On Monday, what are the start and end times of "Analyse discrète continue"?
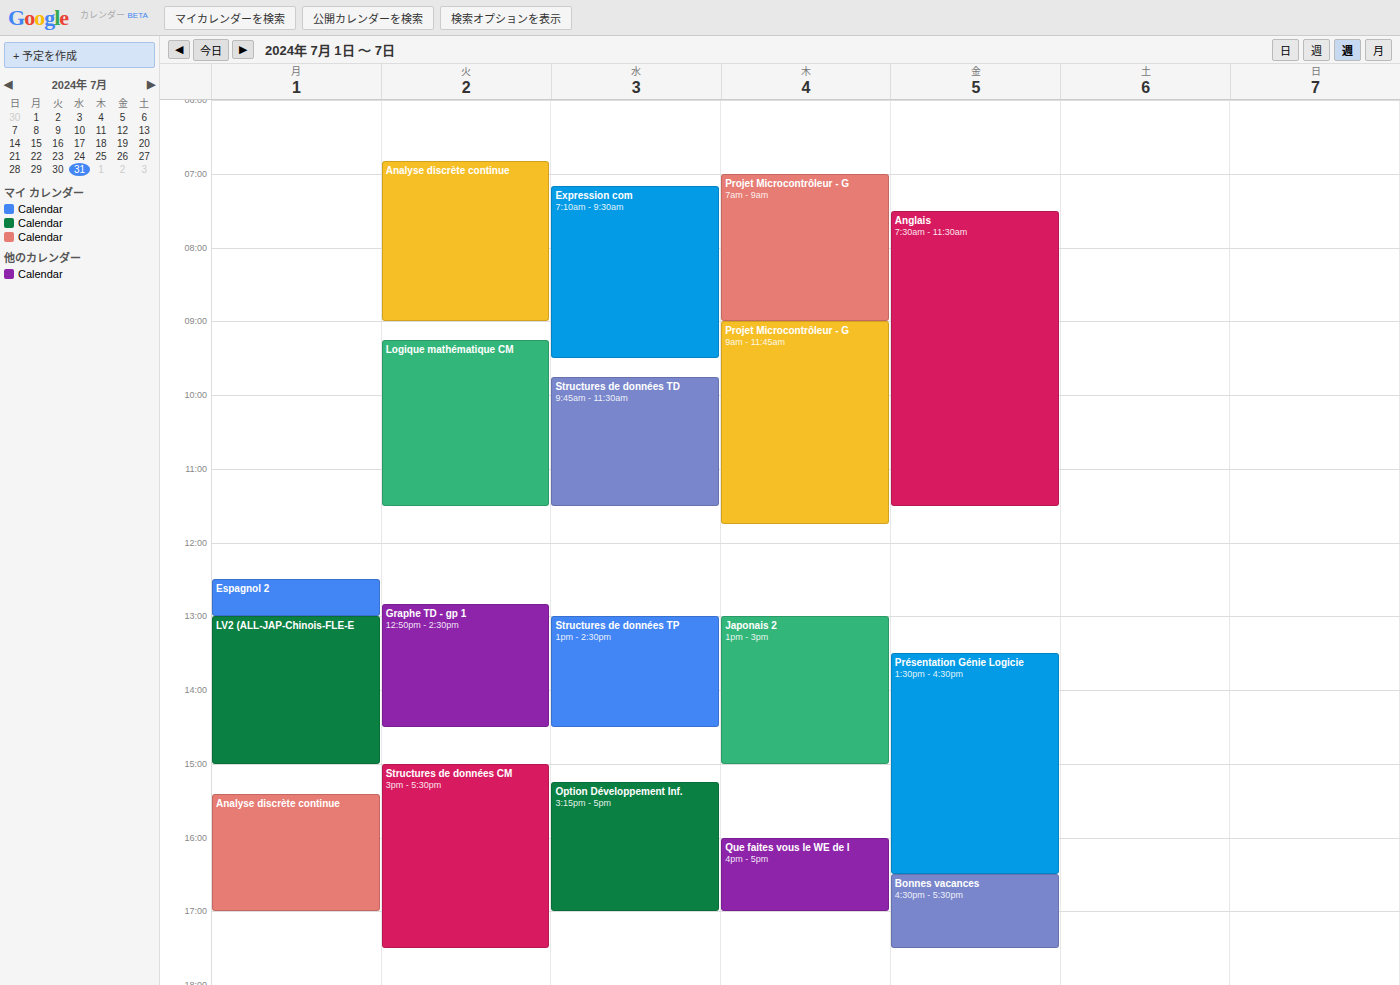
3:25 PM to 5:00 PM